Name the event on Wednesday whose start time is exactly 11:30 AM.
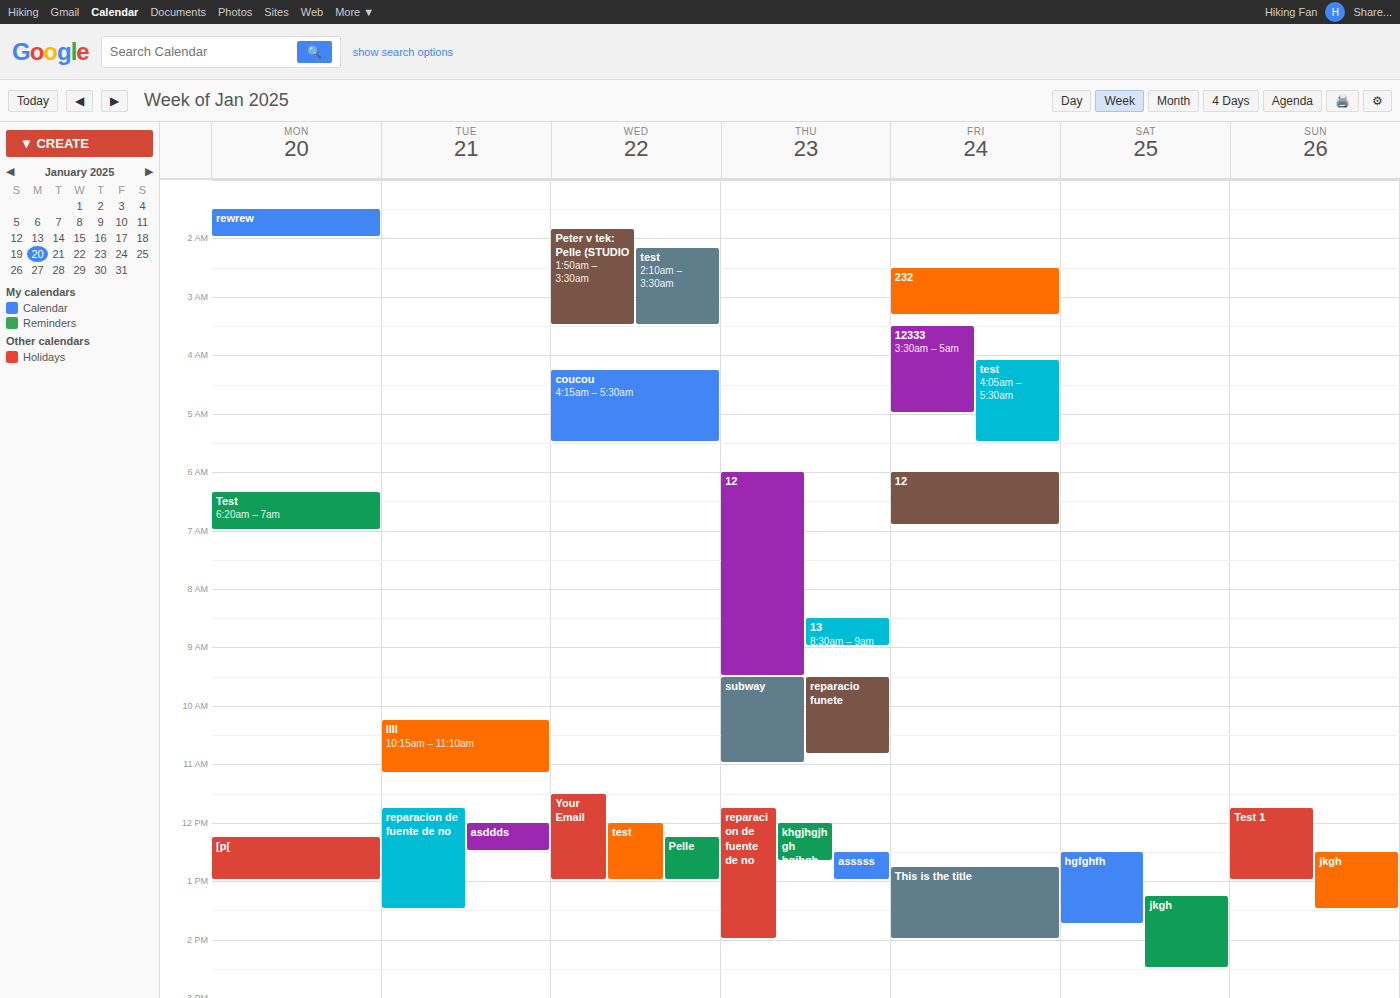
"Your Email"